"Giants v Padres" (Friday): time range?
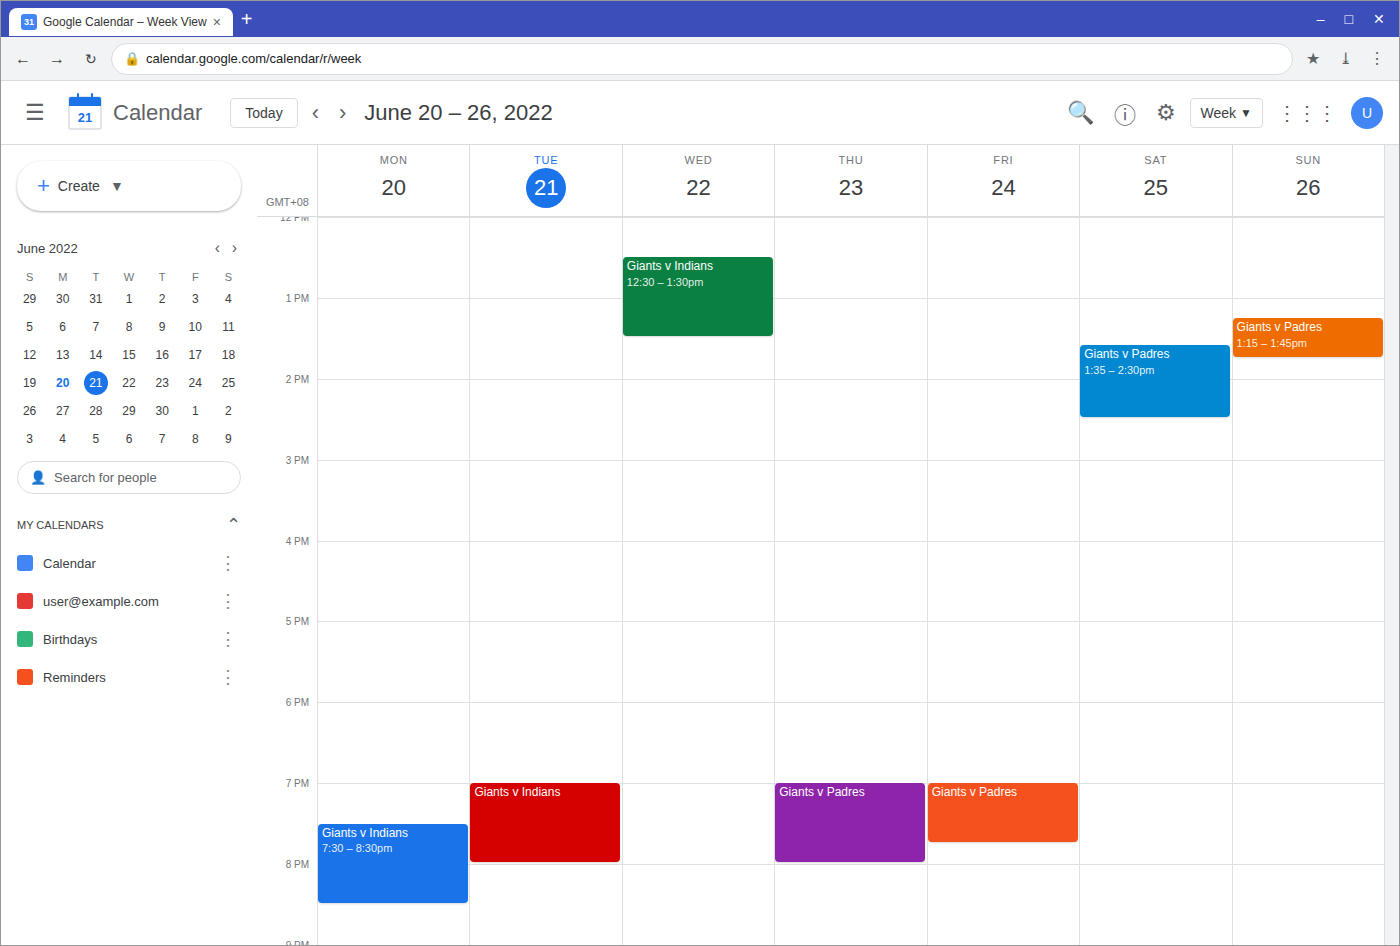
7:00 PM to 7:45 PM